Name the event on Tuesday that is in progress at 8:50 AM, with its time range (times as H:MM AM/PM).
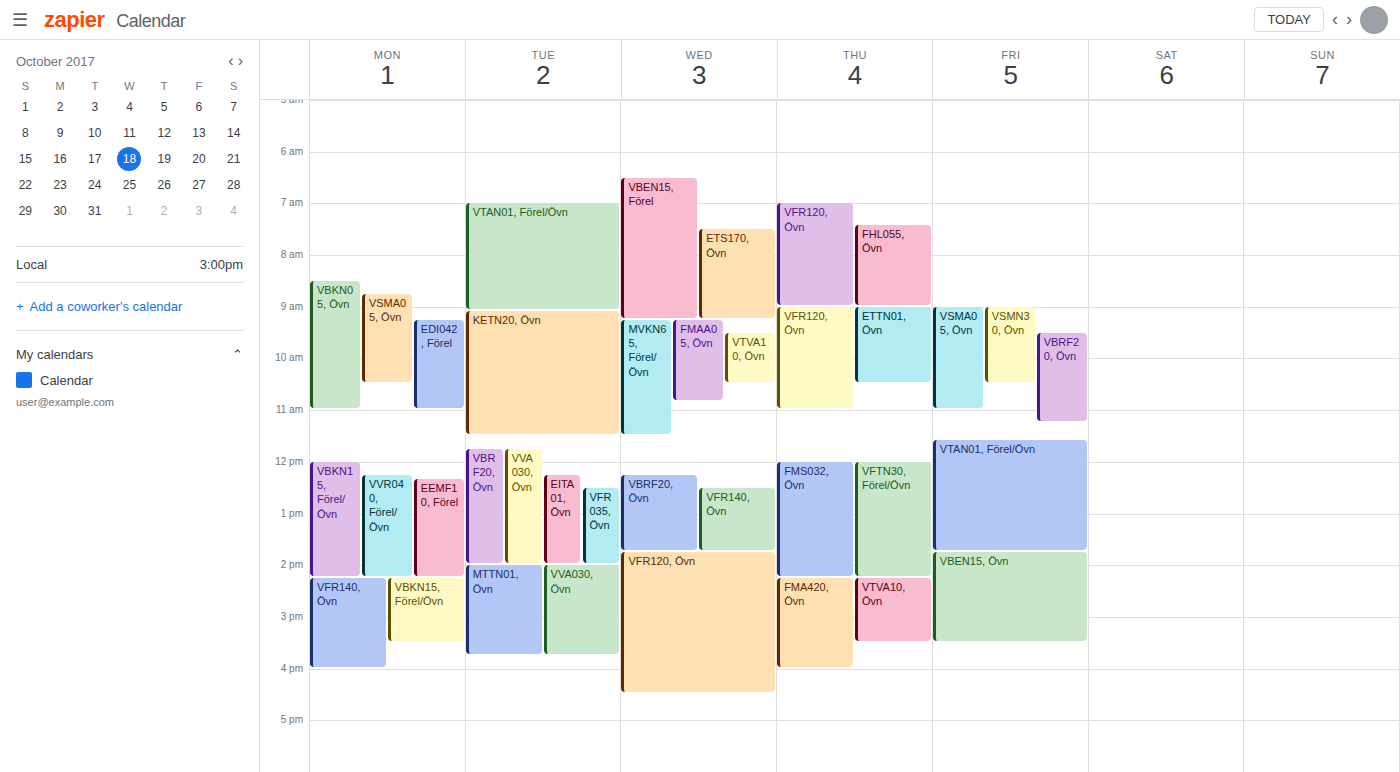
"VTAN01, Förel/Övn", 7:00 AM to 9:05 AM